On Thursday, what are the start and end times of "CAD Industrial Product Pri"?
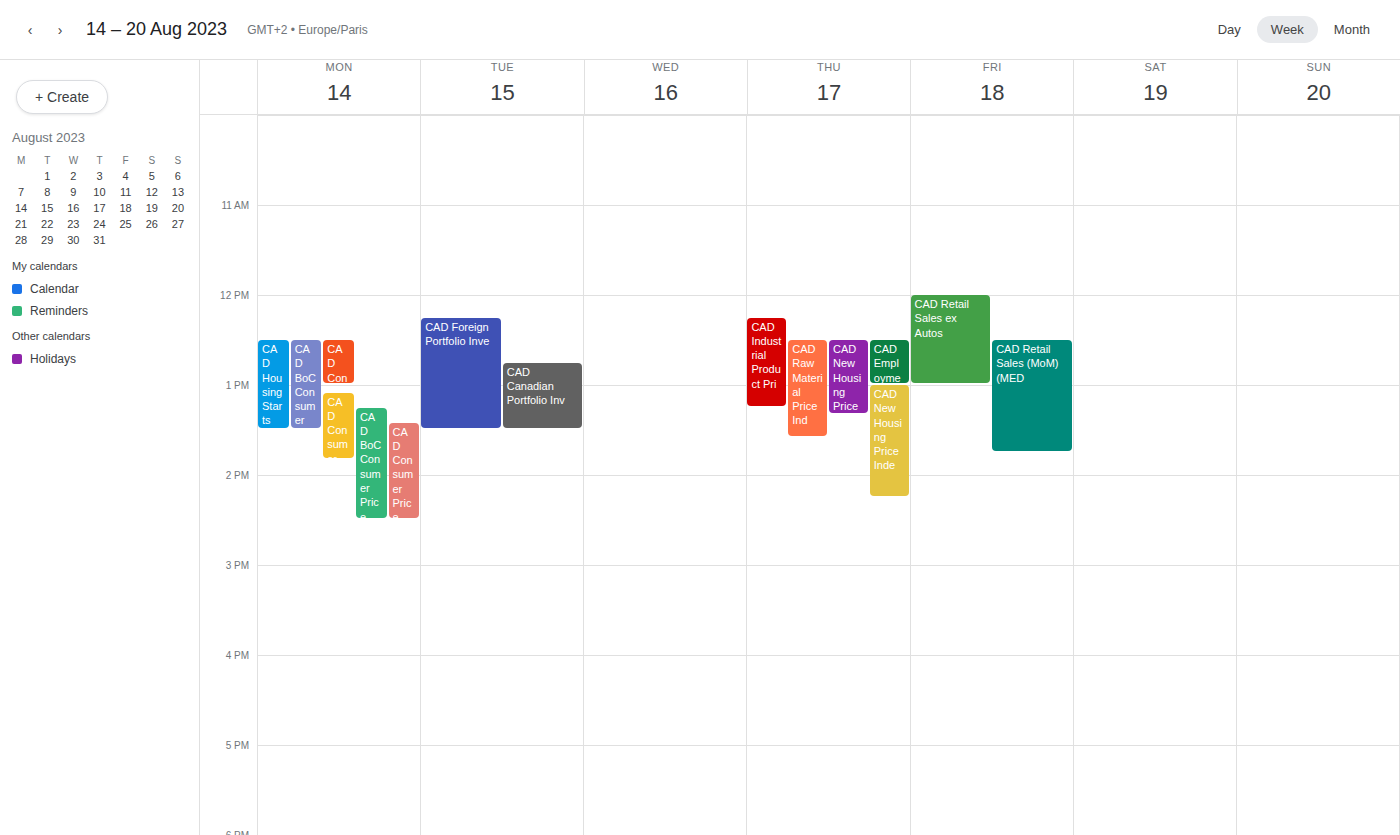
12:15 PM to 1:15 PM